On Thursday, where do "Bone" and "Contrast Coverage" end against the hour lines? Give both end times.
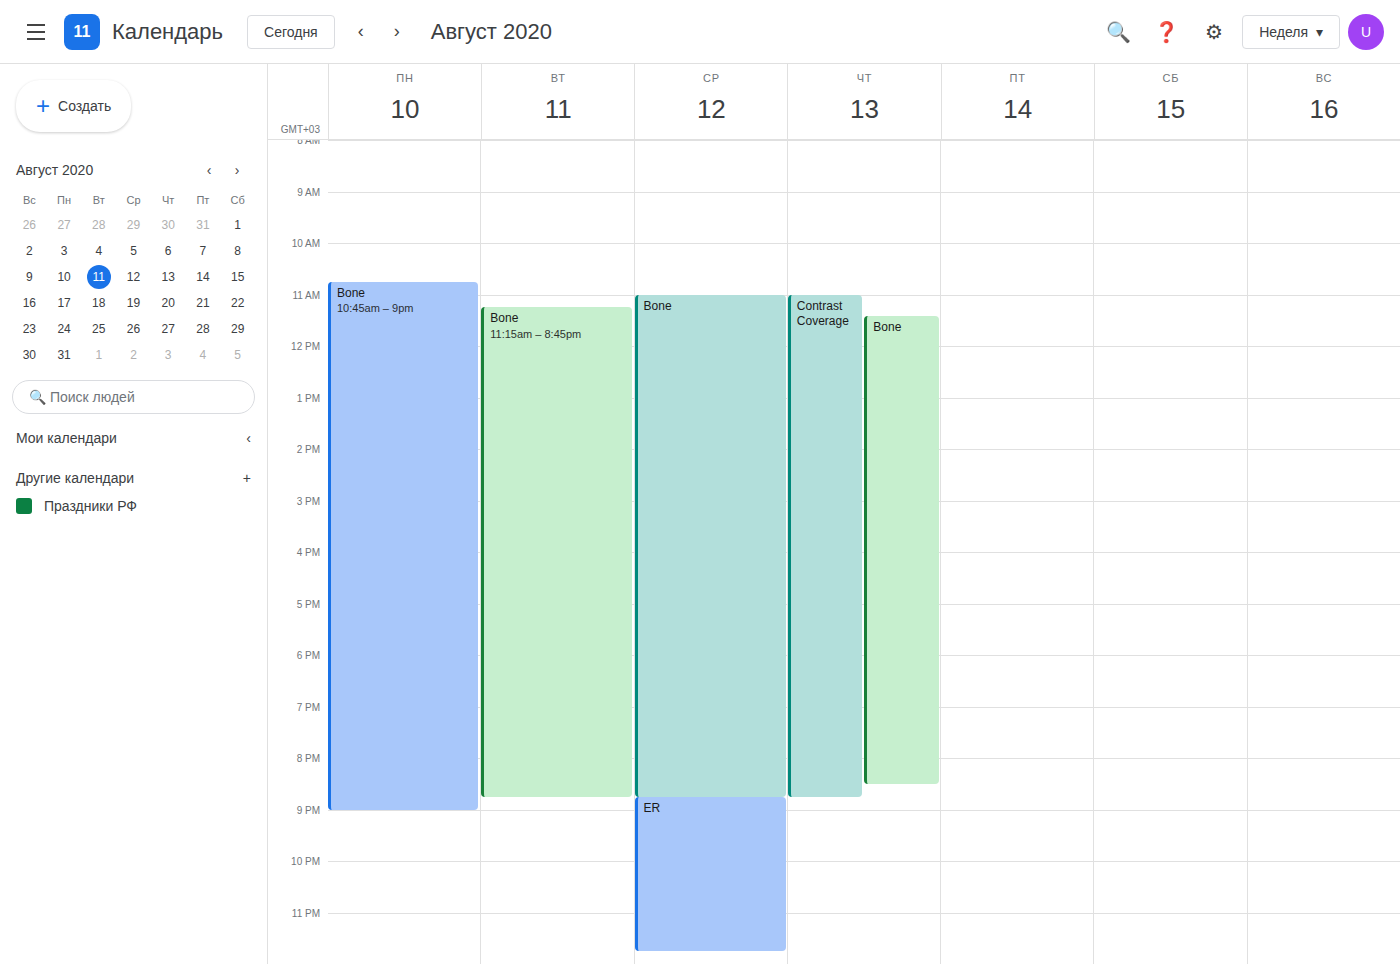
"Bone": 8:30 PM, halfway between the 8 PM and 9 PM lines. "Contrast Coverage": 8:45 PM, neither: three quarters of the way from the 8 PM line to the 9 PM line.